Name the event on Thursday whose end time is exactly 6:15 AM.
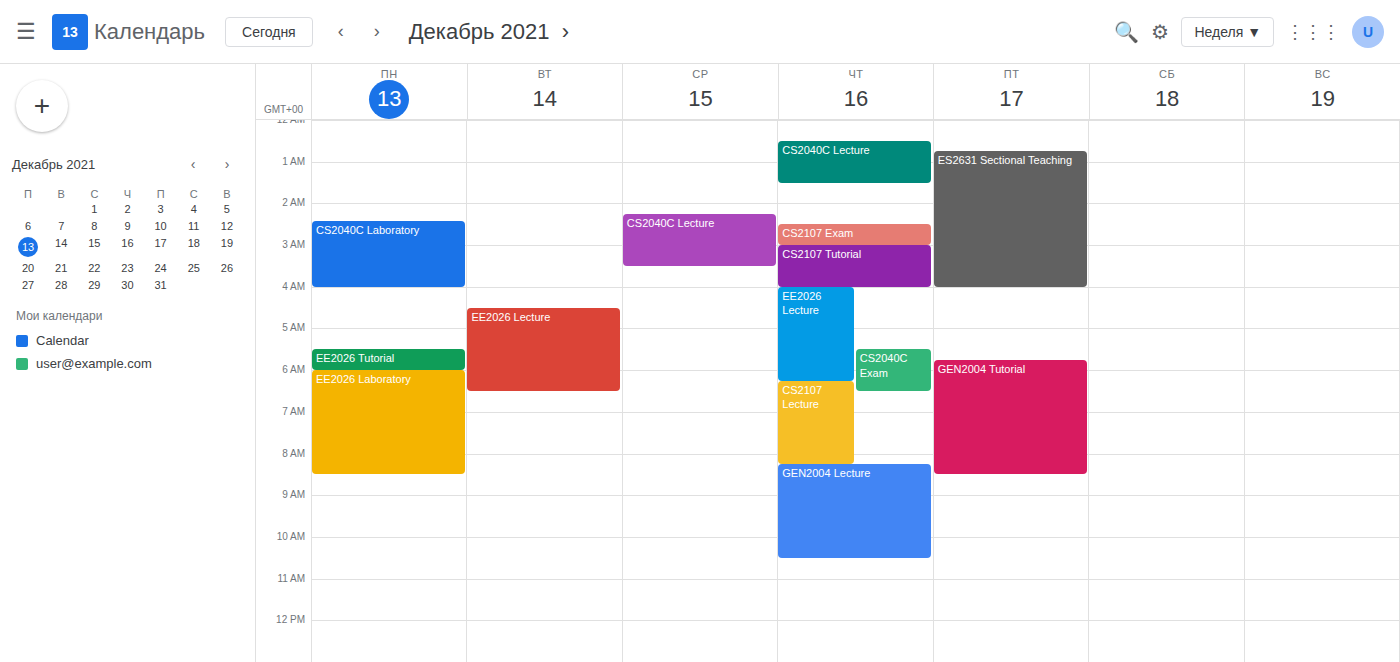
"EE2026 Lecture"